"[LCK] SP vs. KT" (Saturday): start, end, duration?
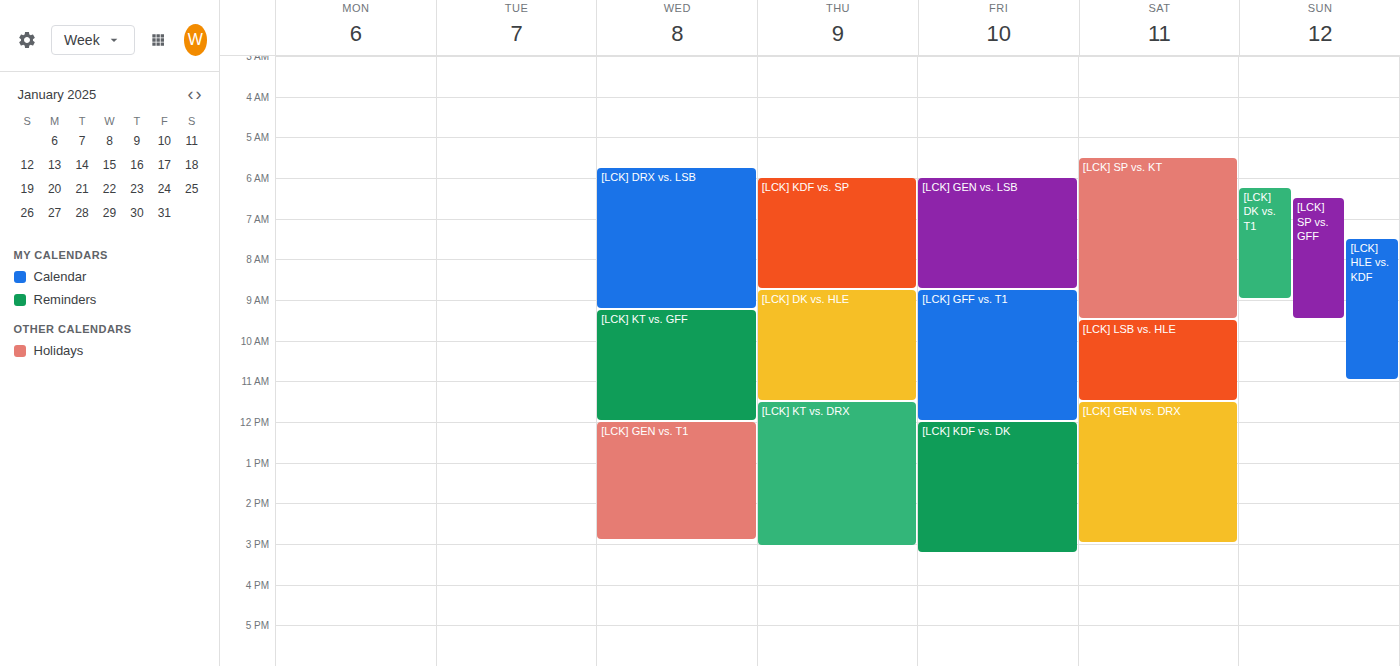
5:30 AM to 9:30 AM, 4 hours